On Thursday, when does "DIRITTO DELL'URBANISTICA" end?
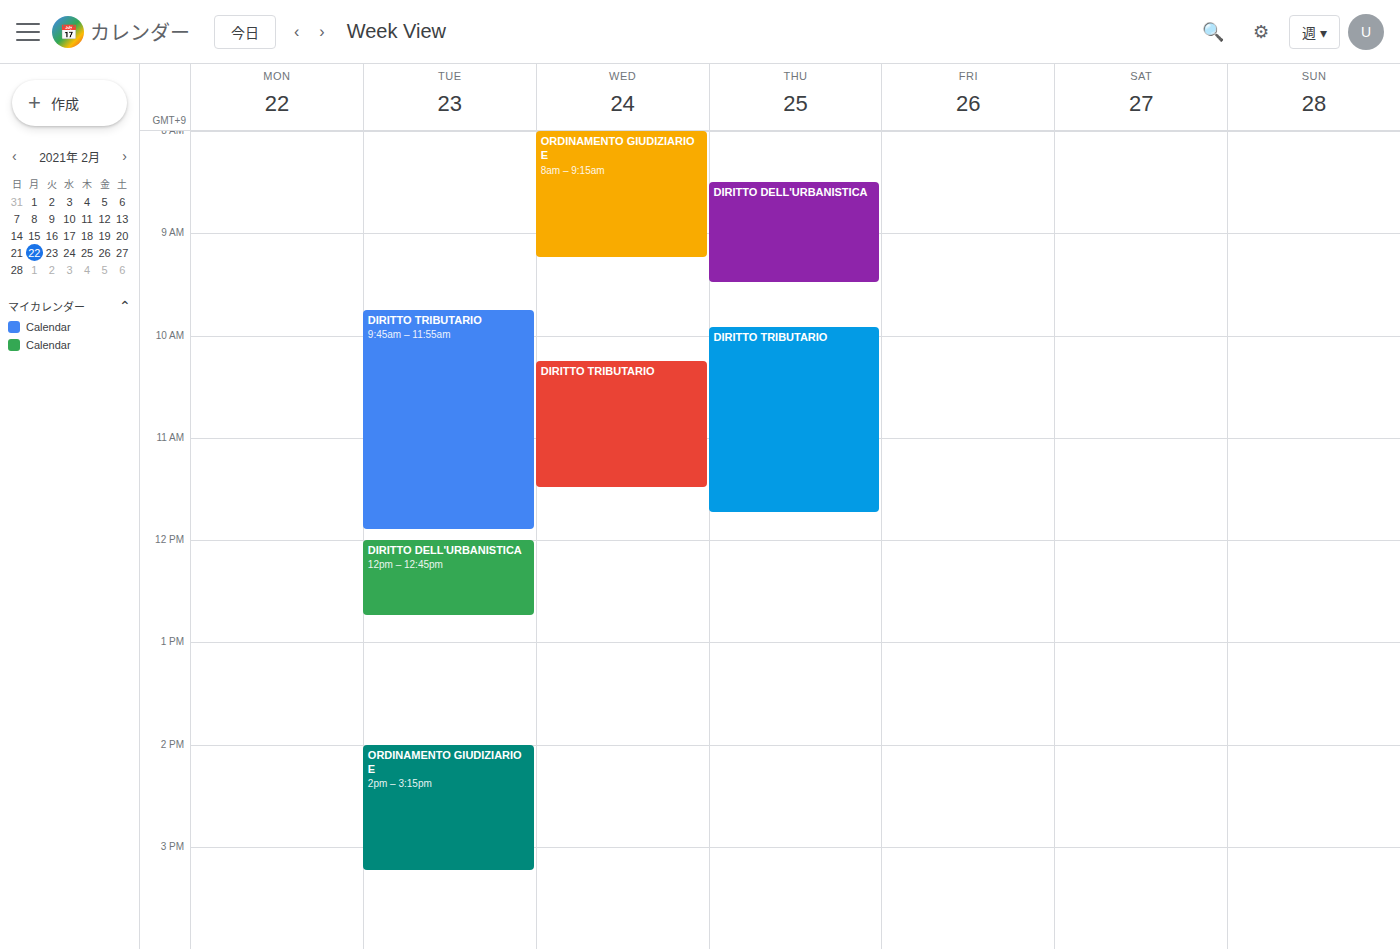
9:30 AM